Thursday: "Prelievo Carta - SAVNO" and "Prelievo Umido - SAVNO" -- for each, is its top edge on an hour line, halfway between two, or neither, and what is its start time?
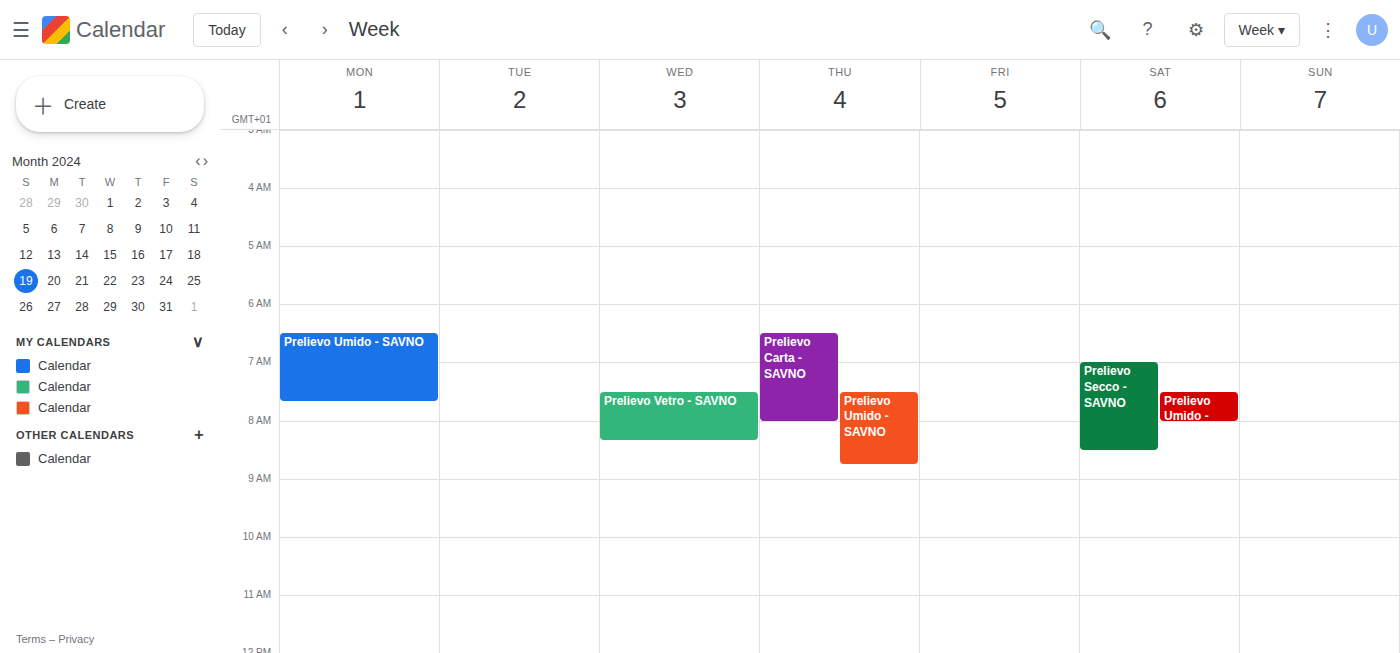
"Prelievo Carta - SAVNO": 6:30 AM, halfway between the 6 AM and 7 AM lines. "Prelievo Umido - SAVNO": 7:30 AM, halfway between the 7 AM and 8 AM lines.